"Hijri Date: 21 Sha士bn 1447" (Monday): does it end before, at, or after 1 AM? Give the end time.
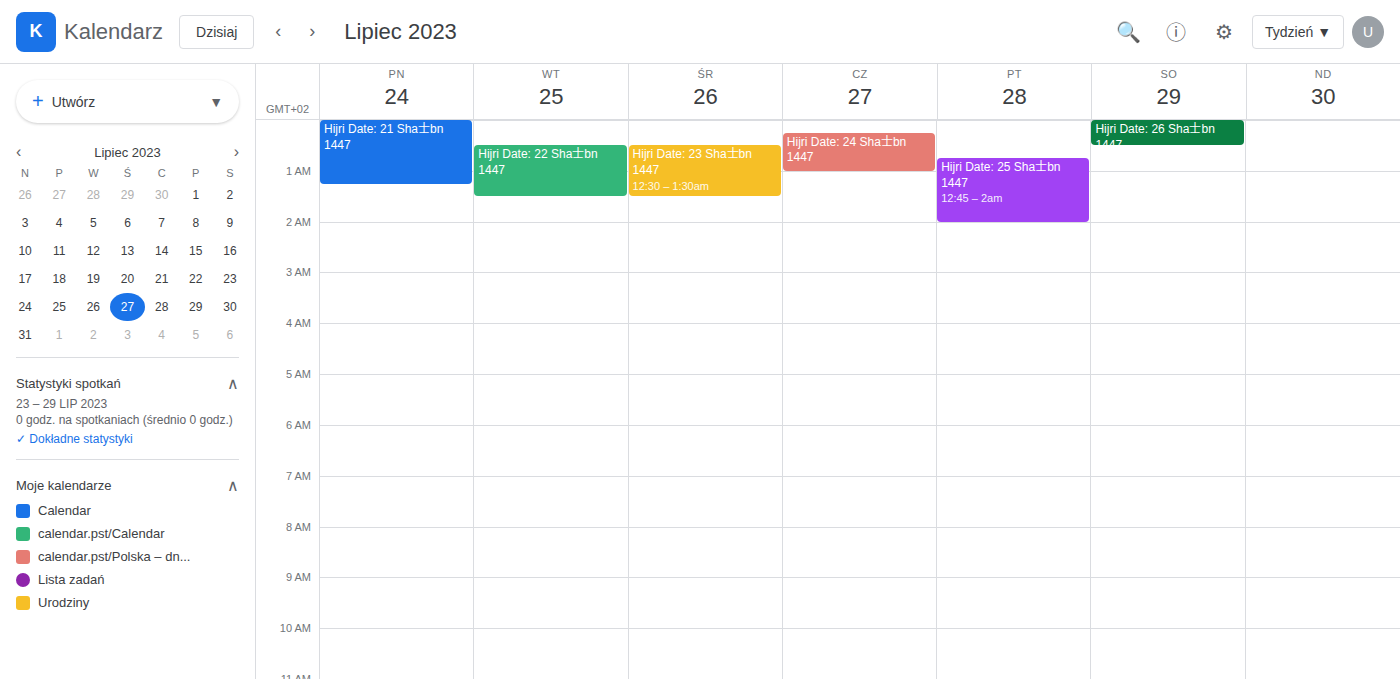
1:15 AM -- after 1 AM, 15 minutes below the 1 AM line.